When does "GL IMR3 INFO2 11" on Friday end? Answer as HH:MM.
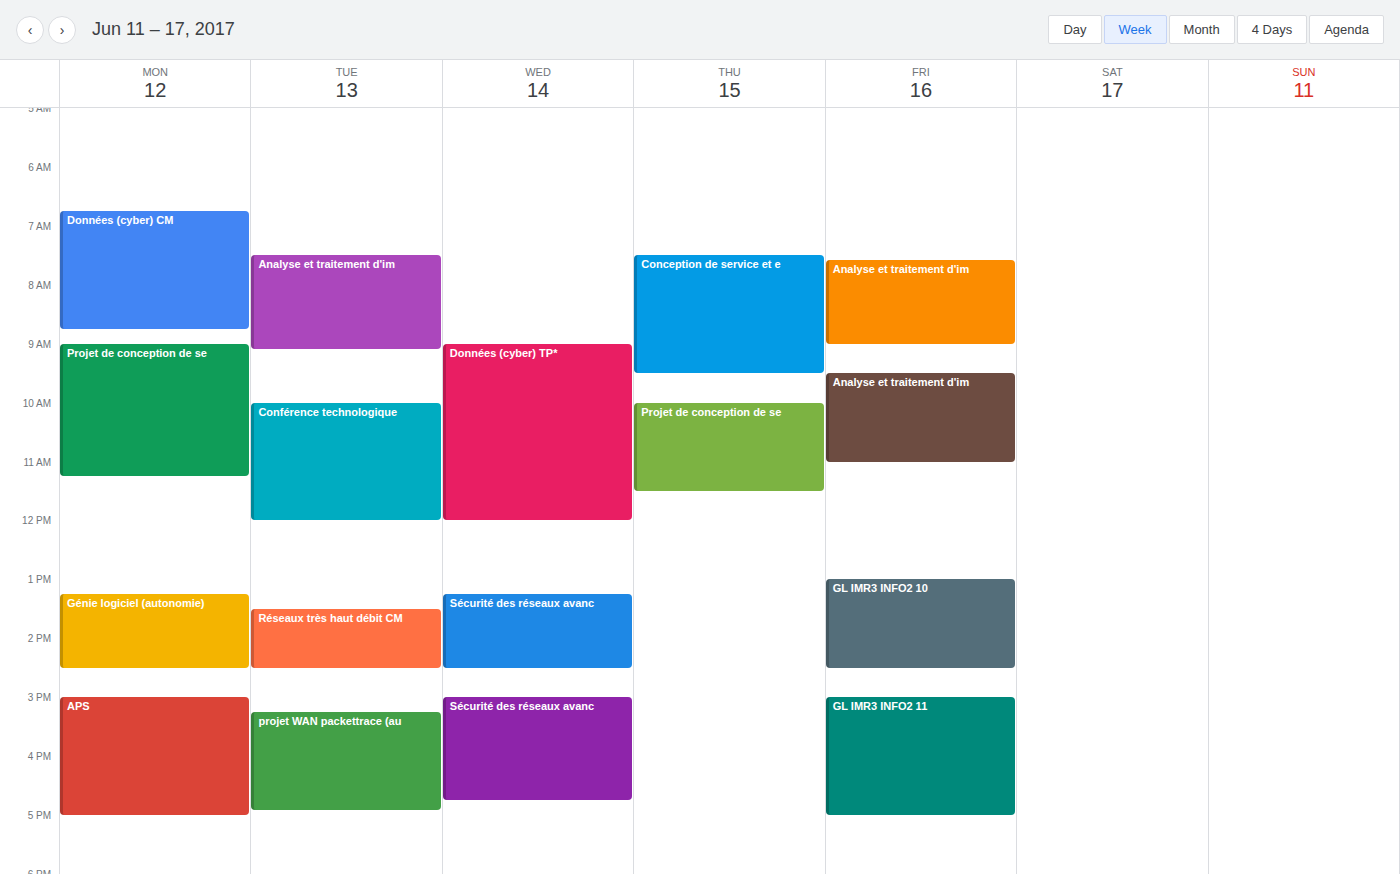
17:00